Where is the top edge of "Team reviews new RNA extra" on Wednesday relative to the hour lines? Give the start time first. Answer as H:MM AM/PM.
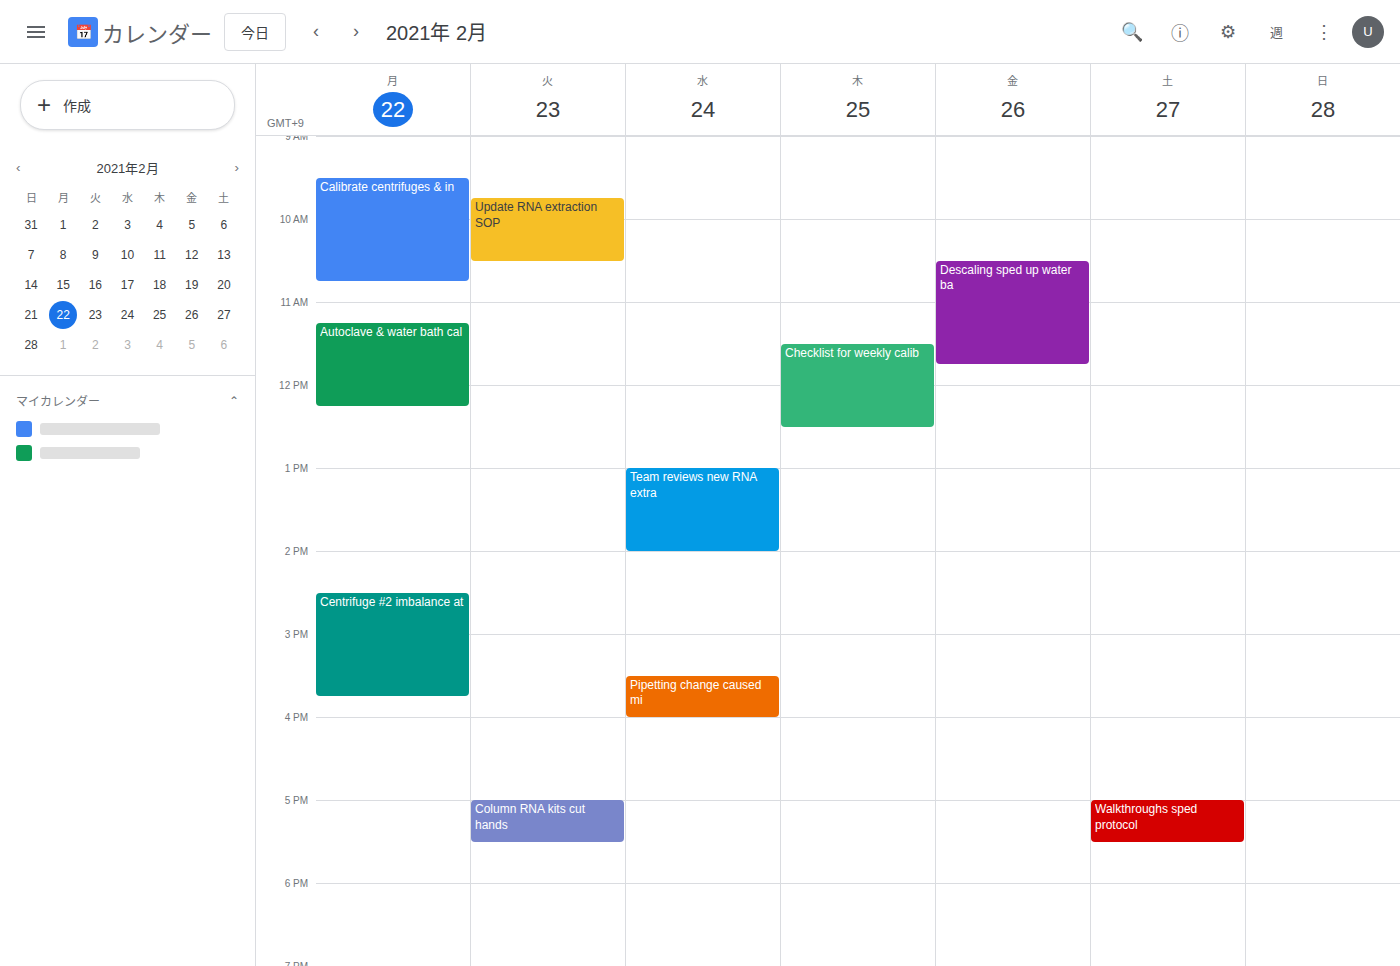
1:00 PM -- exactly on the 1 PM line.